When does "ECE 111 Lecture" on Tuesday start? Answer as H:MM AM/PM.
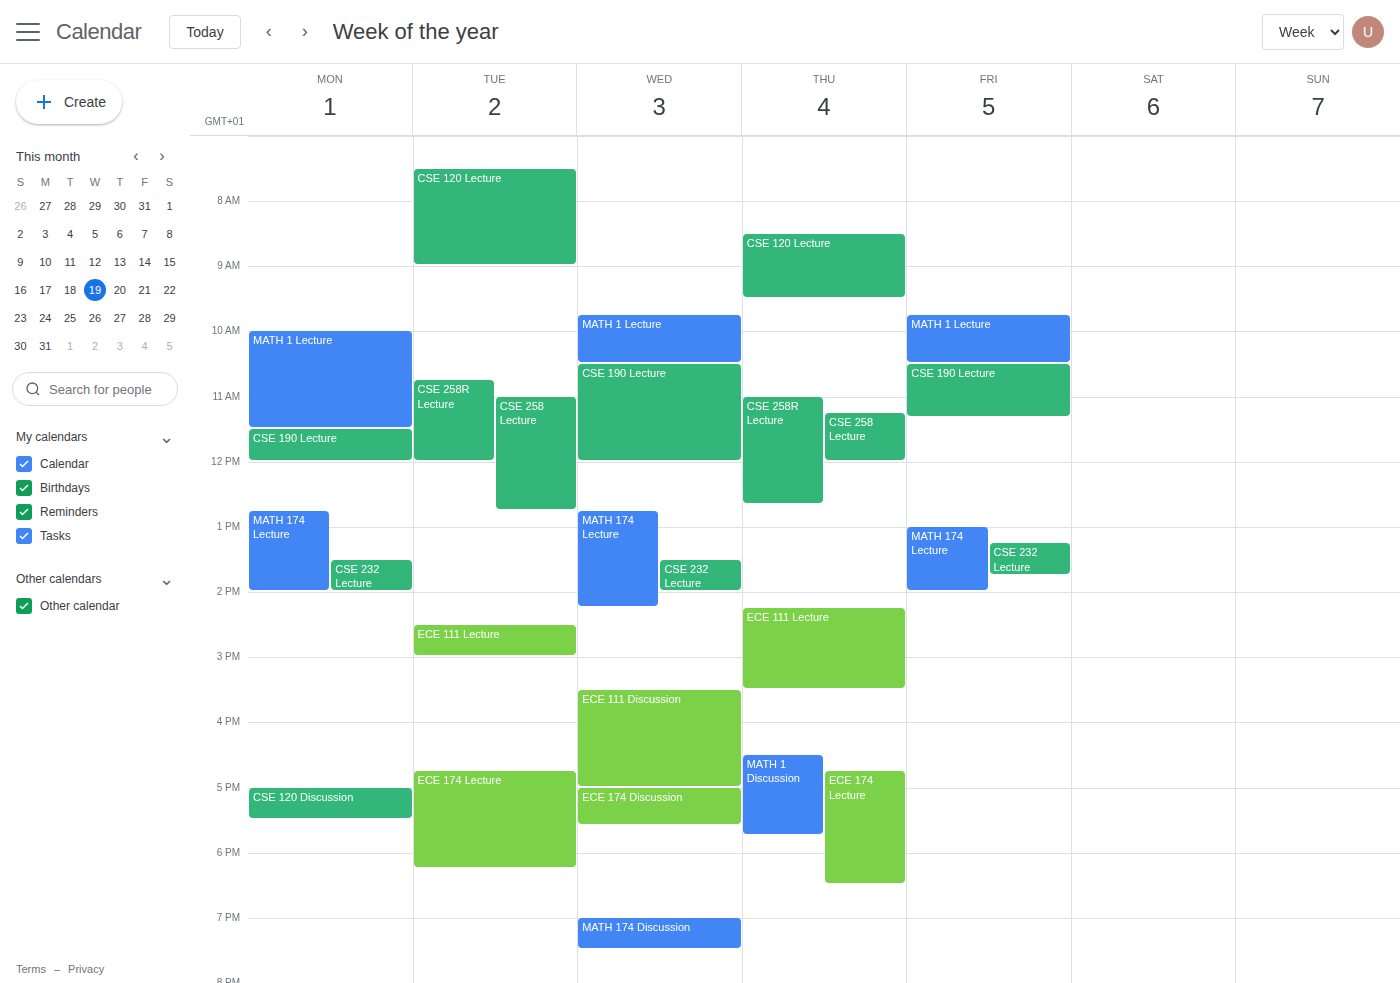
2:30 PM